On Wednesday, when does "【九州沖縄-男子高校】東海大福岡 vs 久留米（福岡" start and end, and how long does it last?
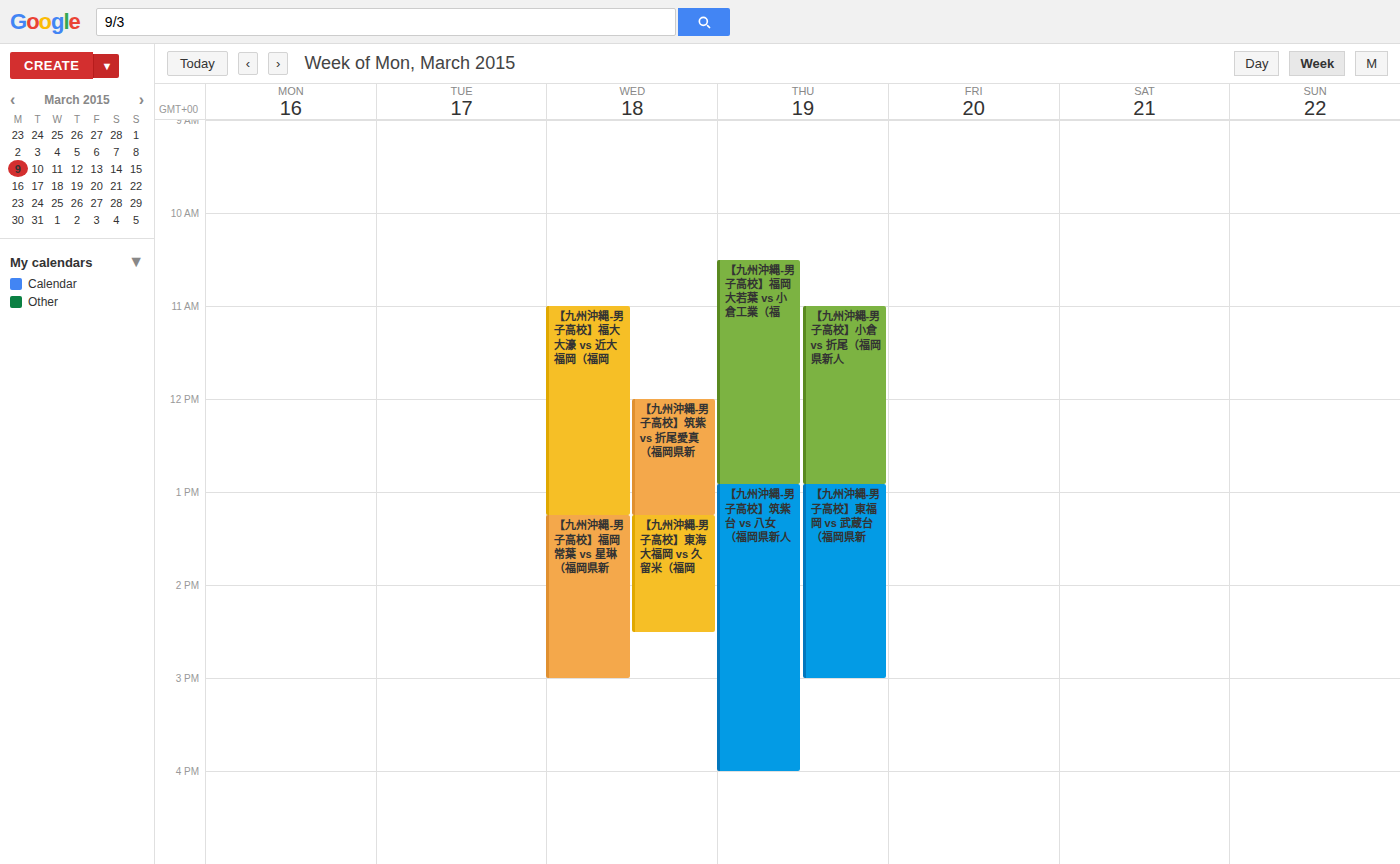
1:15 PM to 2:30 PM, 1 hour 15 minutes